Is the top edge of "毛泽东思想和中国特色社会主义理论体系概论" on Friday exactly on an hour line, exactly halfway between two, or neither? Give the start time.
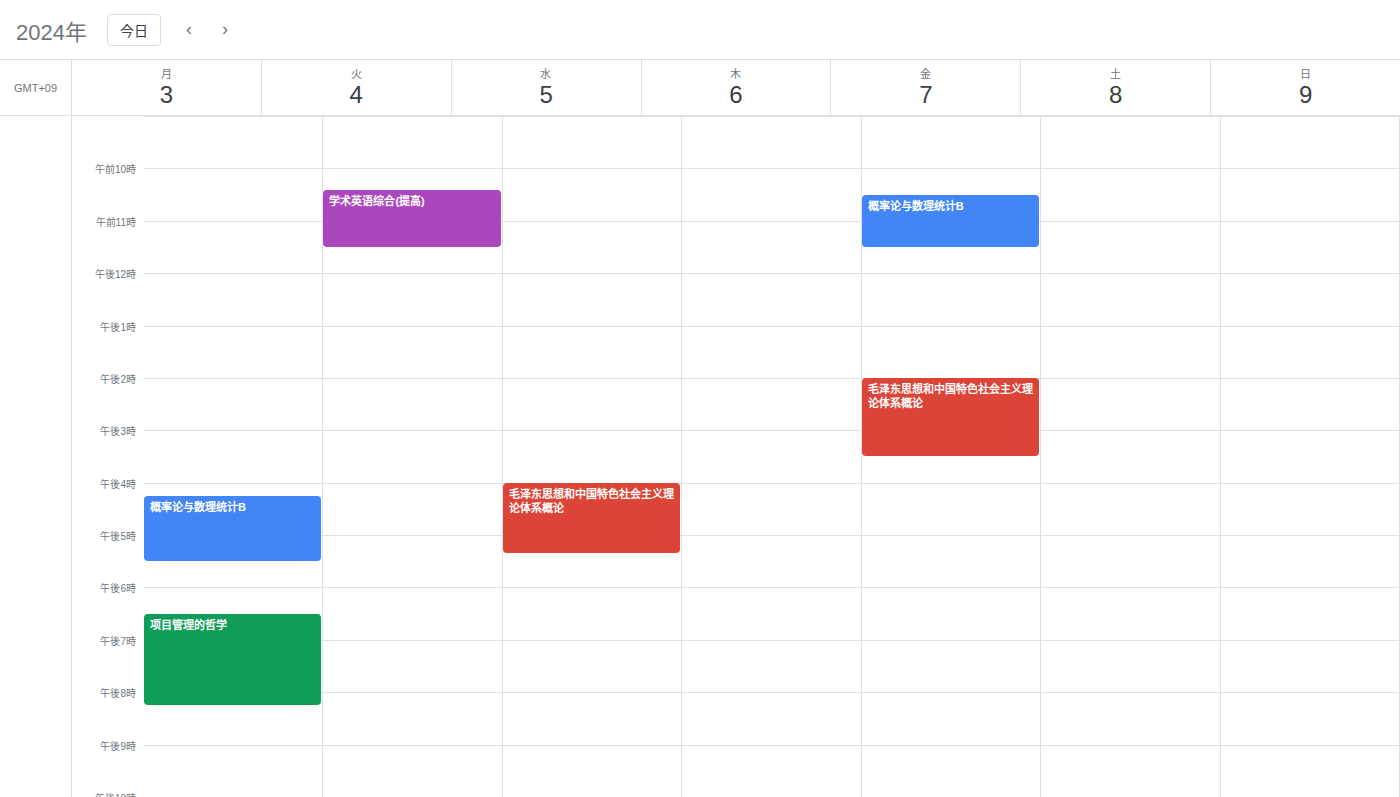
2:00 PM -- exactly on the 2 PM line.